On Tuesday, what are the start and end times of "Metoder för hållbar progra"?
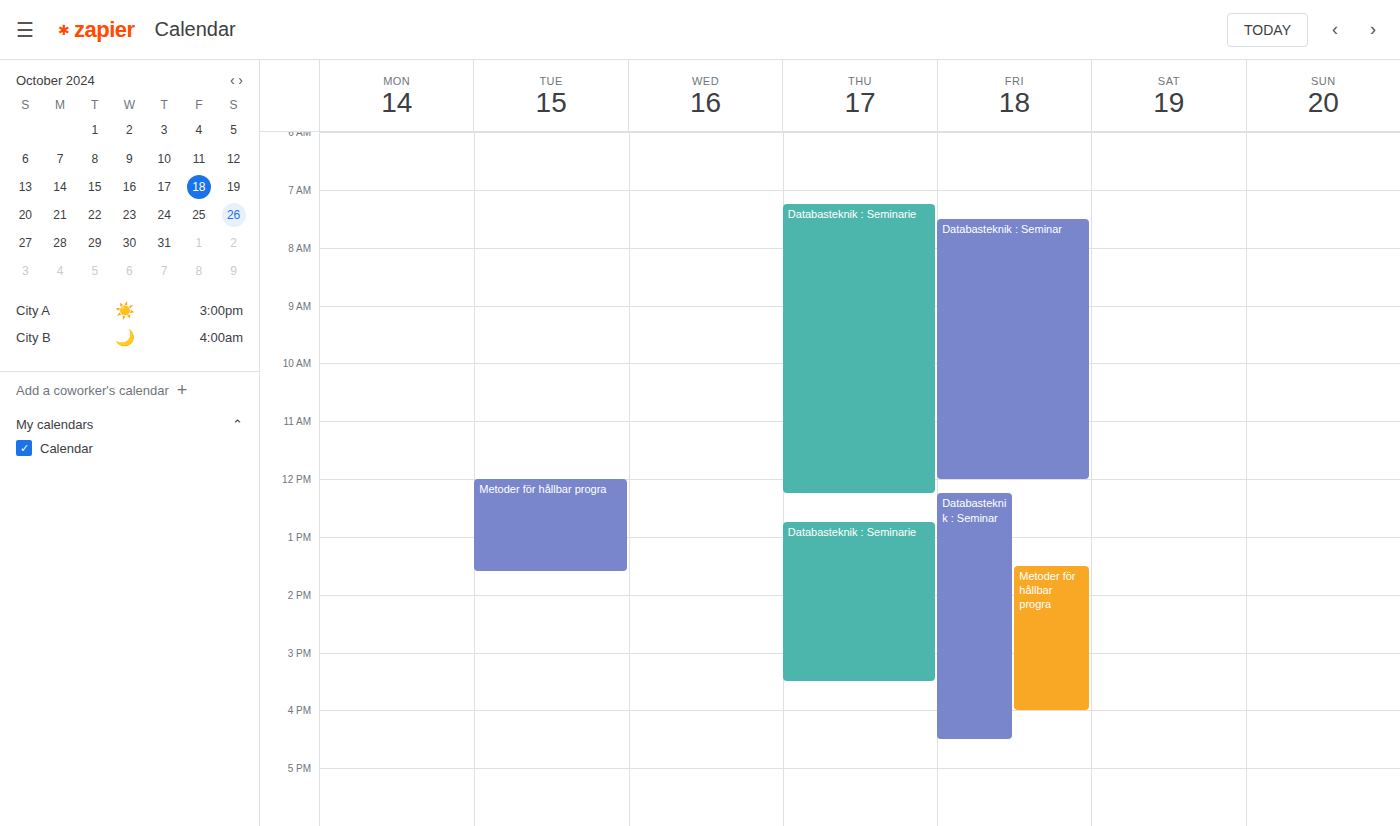
12:00 to 13:35